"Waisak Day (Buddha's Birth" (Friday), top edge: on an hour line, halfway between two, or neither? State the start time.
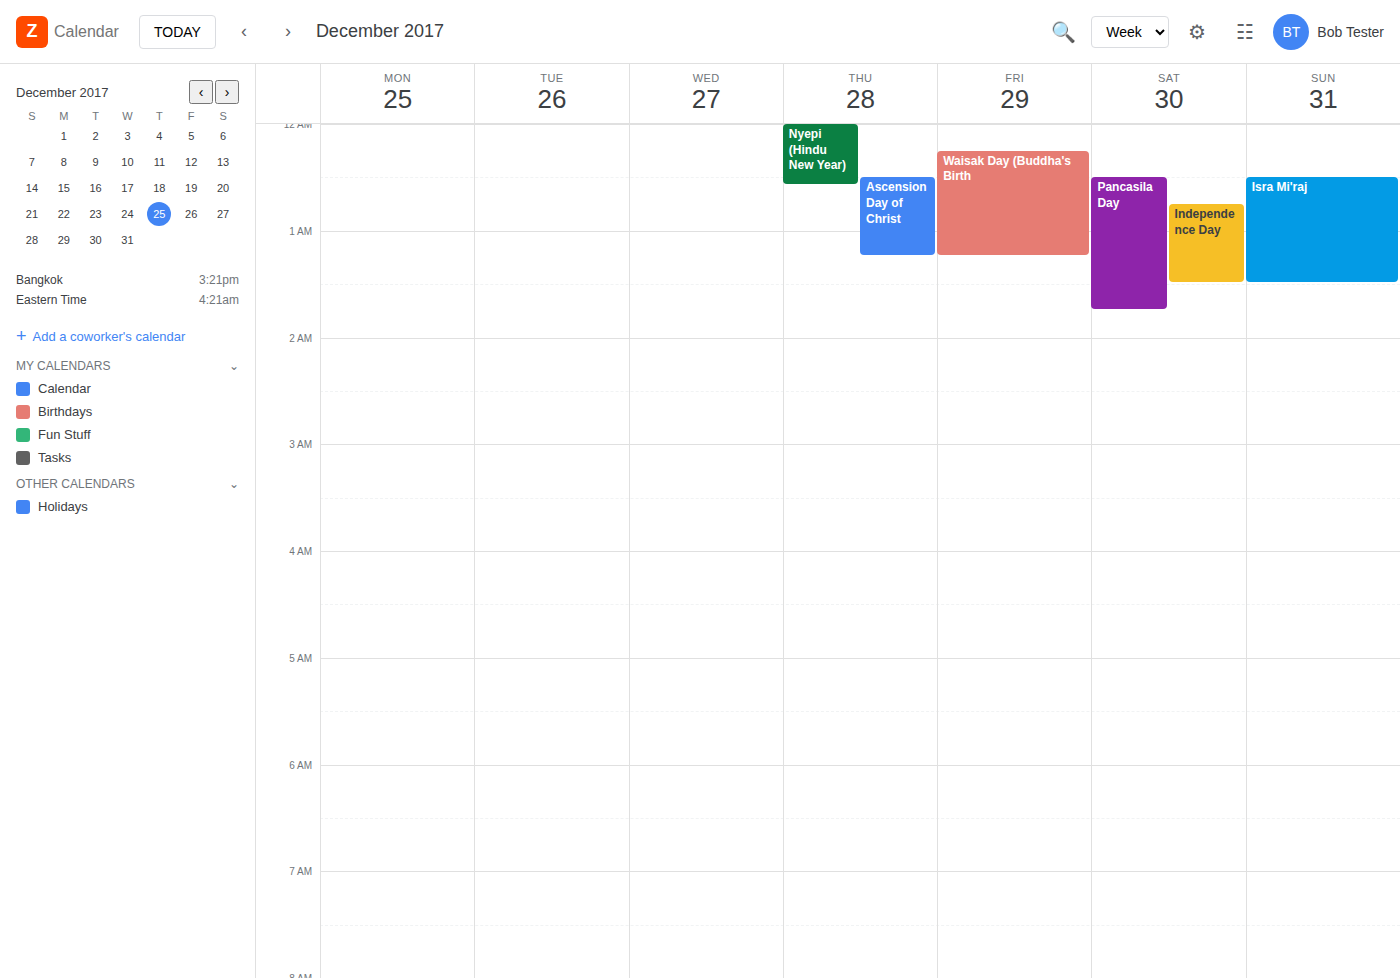
12:15 AM -- neither: a quarter of the way from the 12 AM line to the 1 AM line.